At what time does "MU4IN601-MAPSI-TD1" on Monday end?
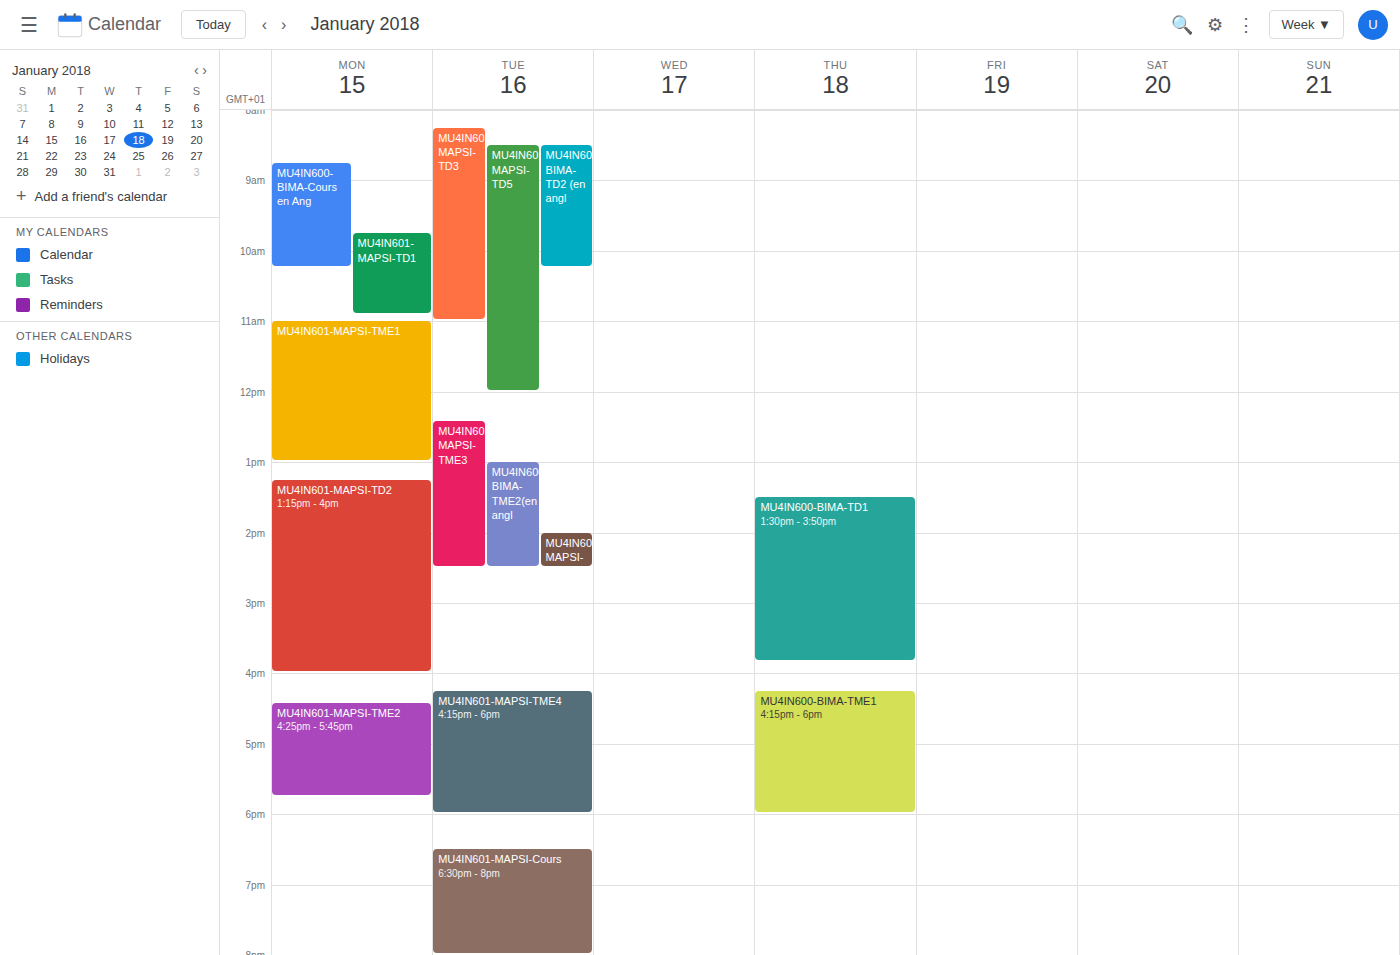
10:55